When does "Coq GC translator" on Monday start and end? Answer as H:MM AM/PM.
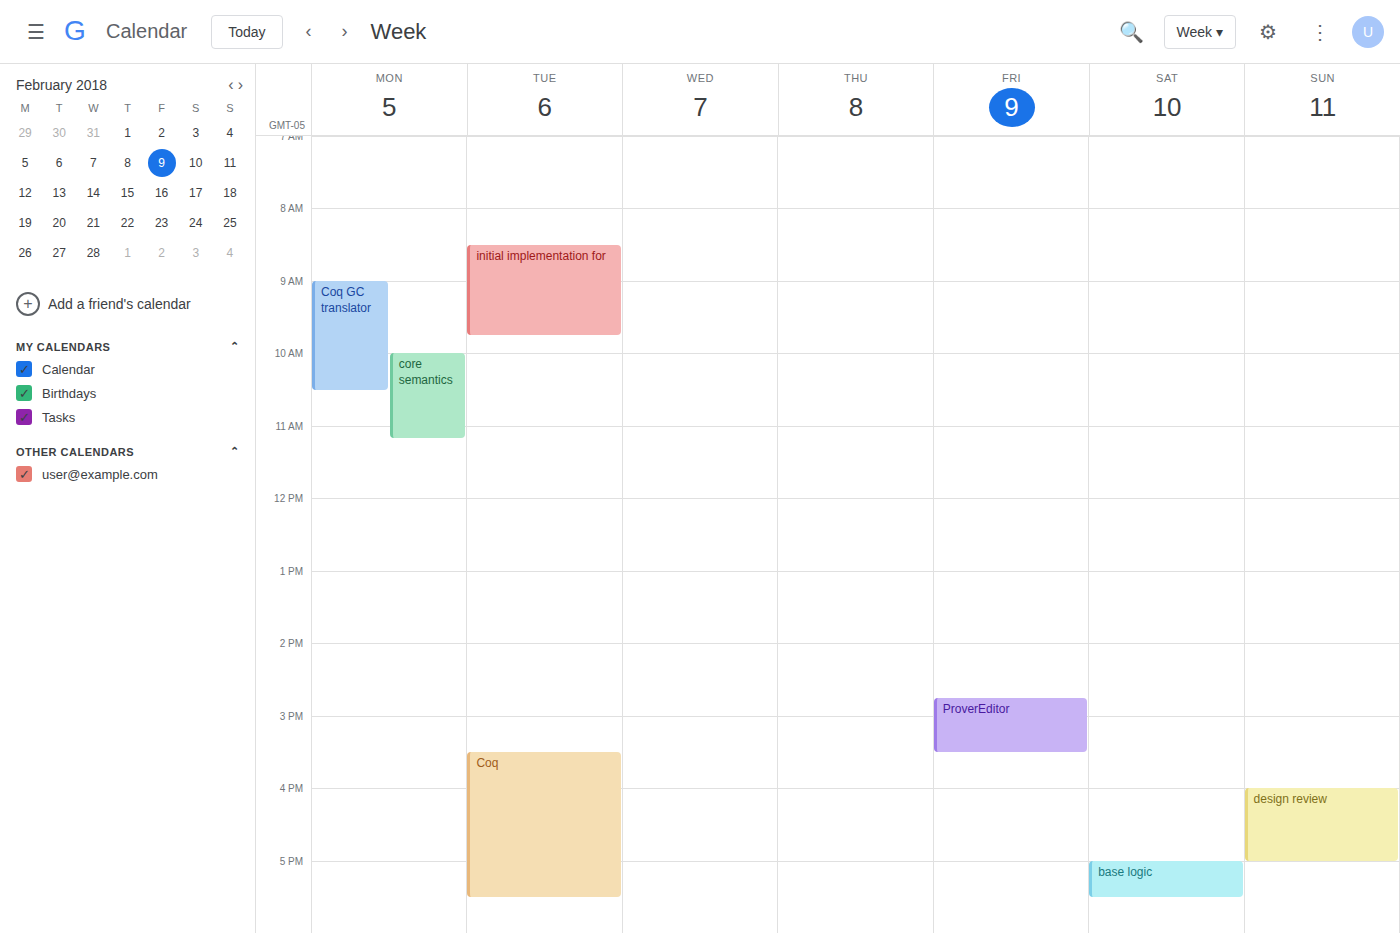
9:00 AM to 10:30 AM